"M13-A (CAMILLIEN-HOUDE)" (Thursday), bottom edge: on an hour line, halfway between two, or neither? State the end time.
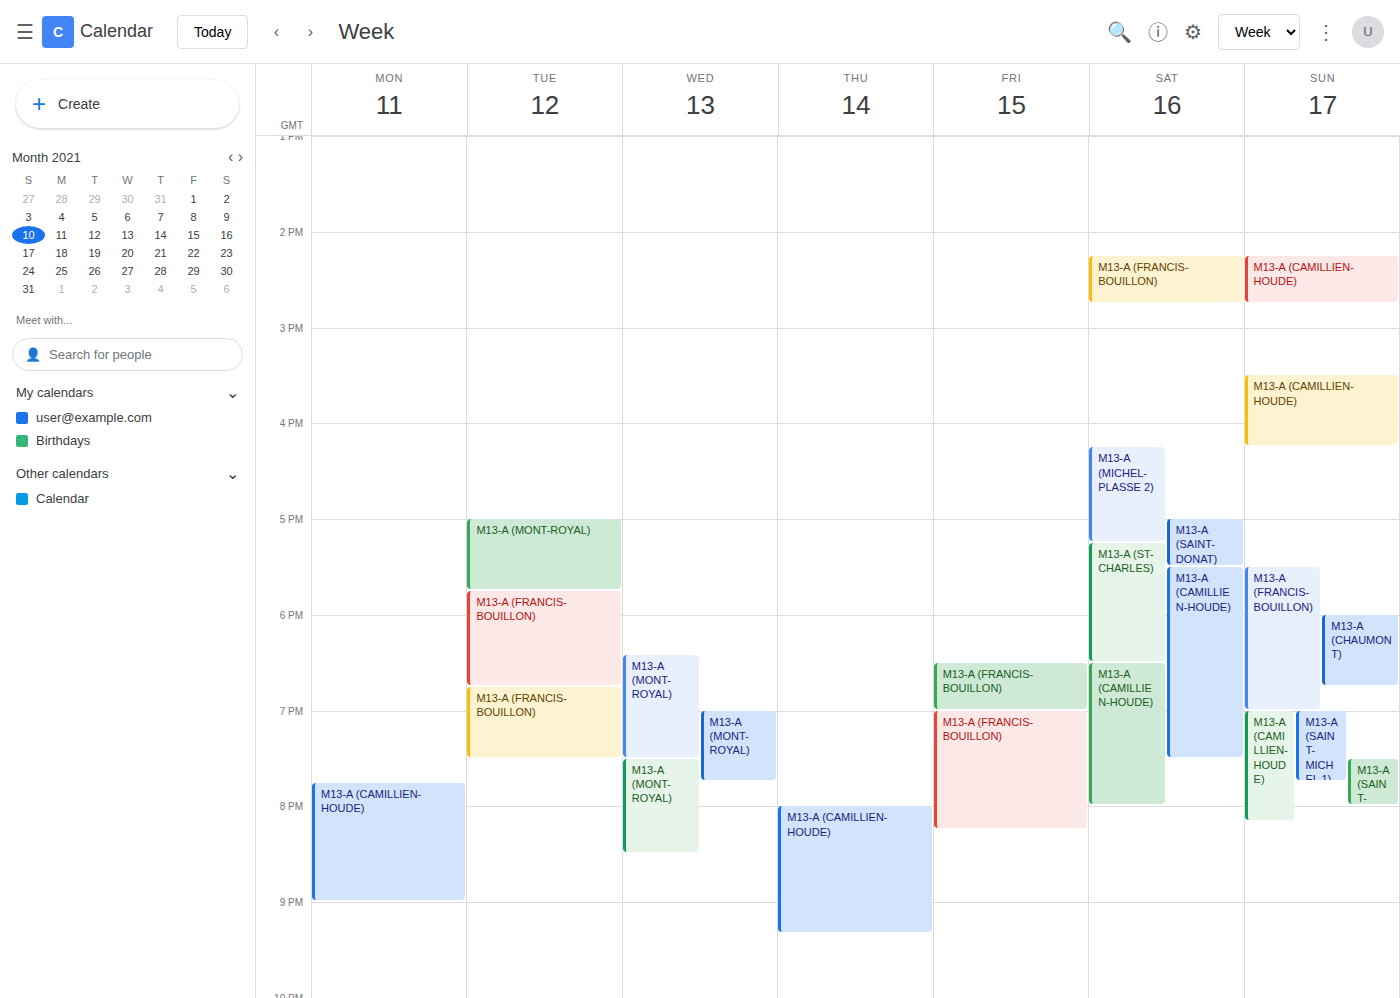
9:20 PM -- neither: 20 minutes below the 9 PM line and 40 minutes above the 10 PM line.